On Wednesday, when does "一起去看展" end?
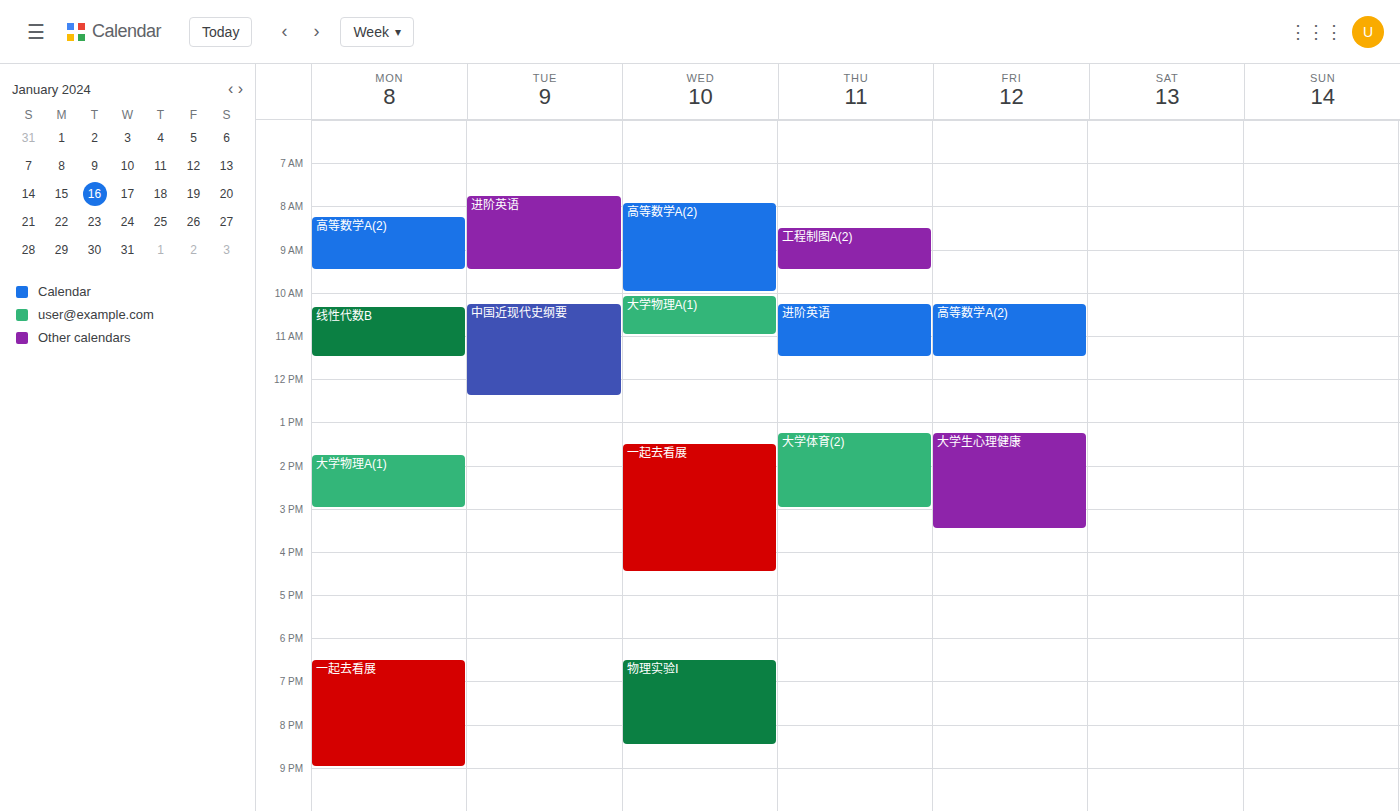
16:30